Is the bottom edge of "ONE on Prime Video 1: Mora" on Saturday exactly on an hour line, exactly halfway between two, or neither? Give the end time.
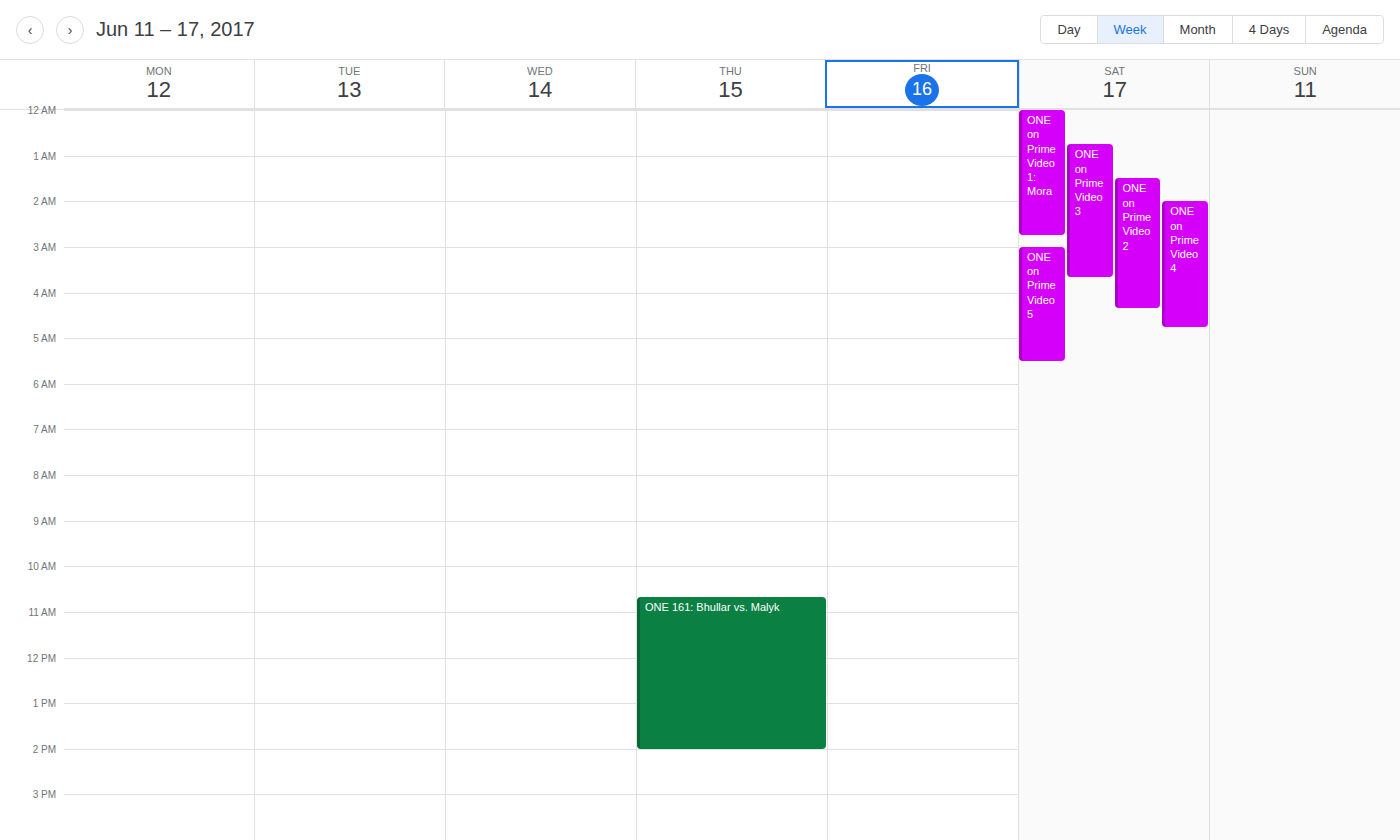
2:45 AM -- neither: three quarters of the way from the 2 AM line to the 3 AM line.